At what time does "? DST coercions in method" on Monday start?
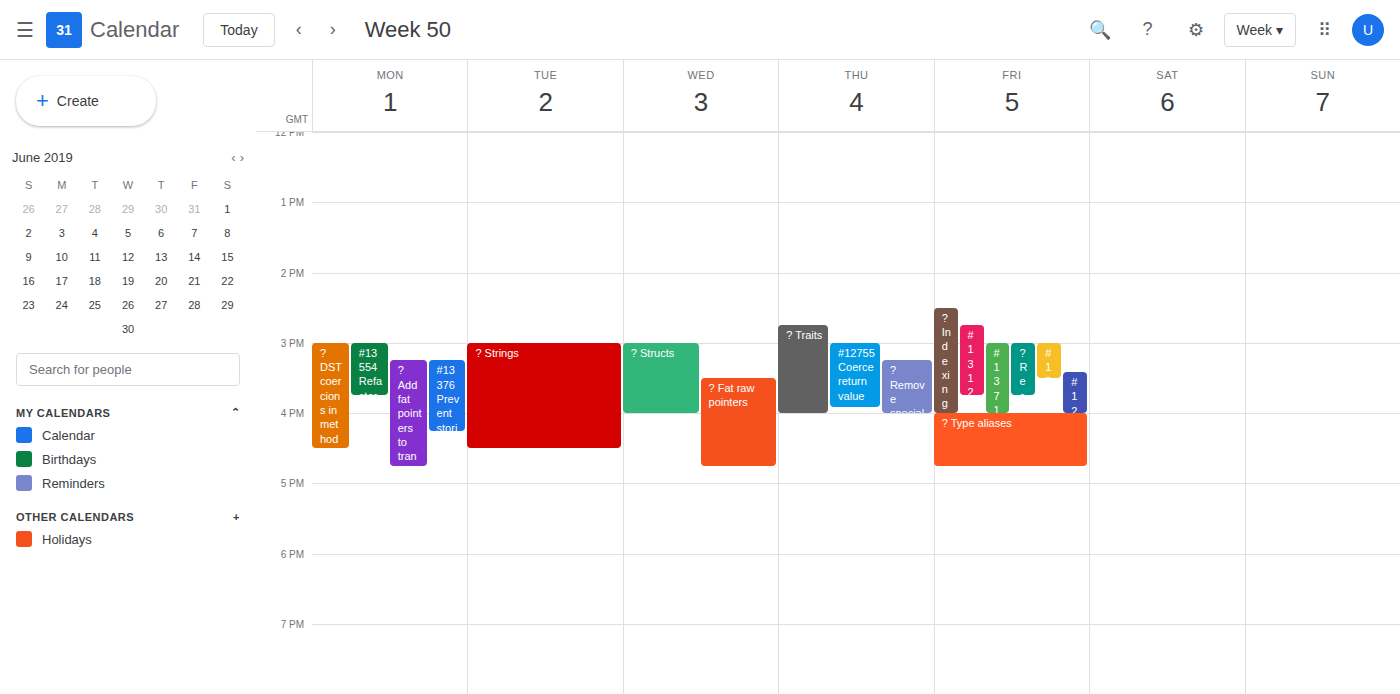
15:00